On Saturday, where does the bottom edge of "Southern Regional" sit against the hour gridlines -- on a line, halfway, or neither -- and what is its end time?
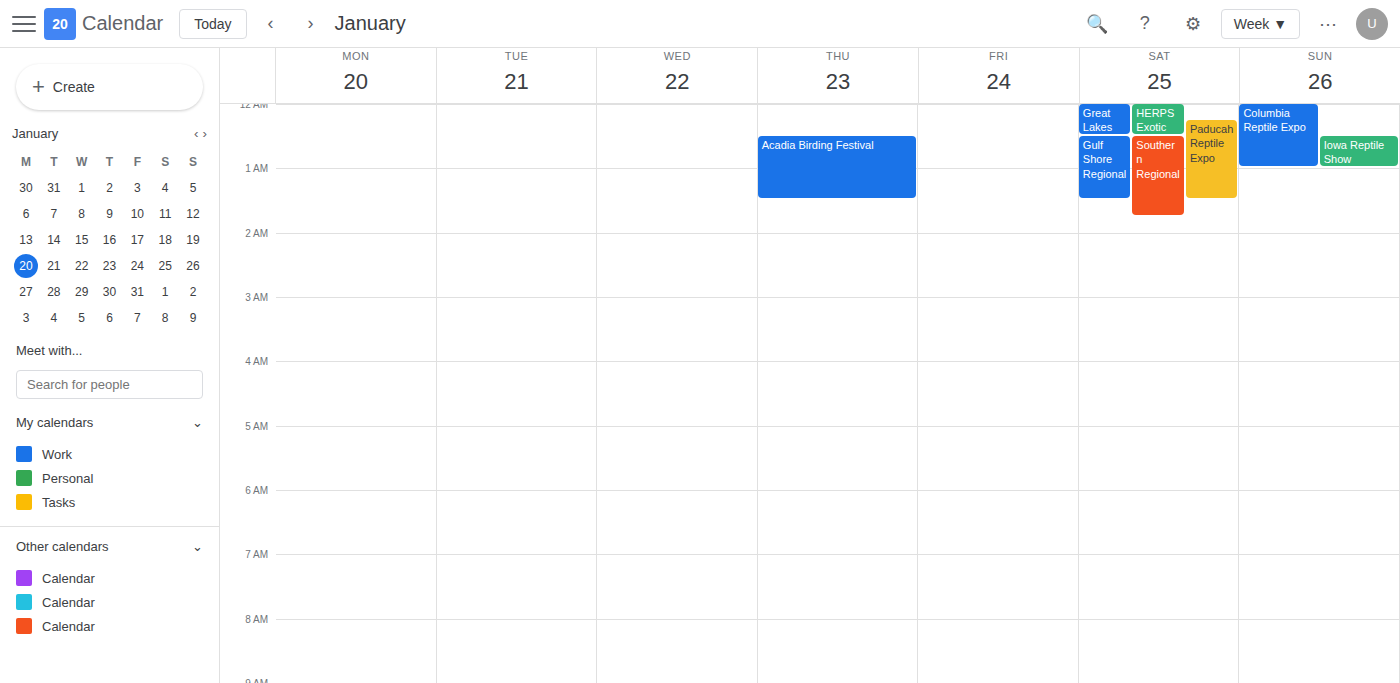
1:45 AM -- neither: three quarters of the way from the 1 AM line to the 2 AM line.